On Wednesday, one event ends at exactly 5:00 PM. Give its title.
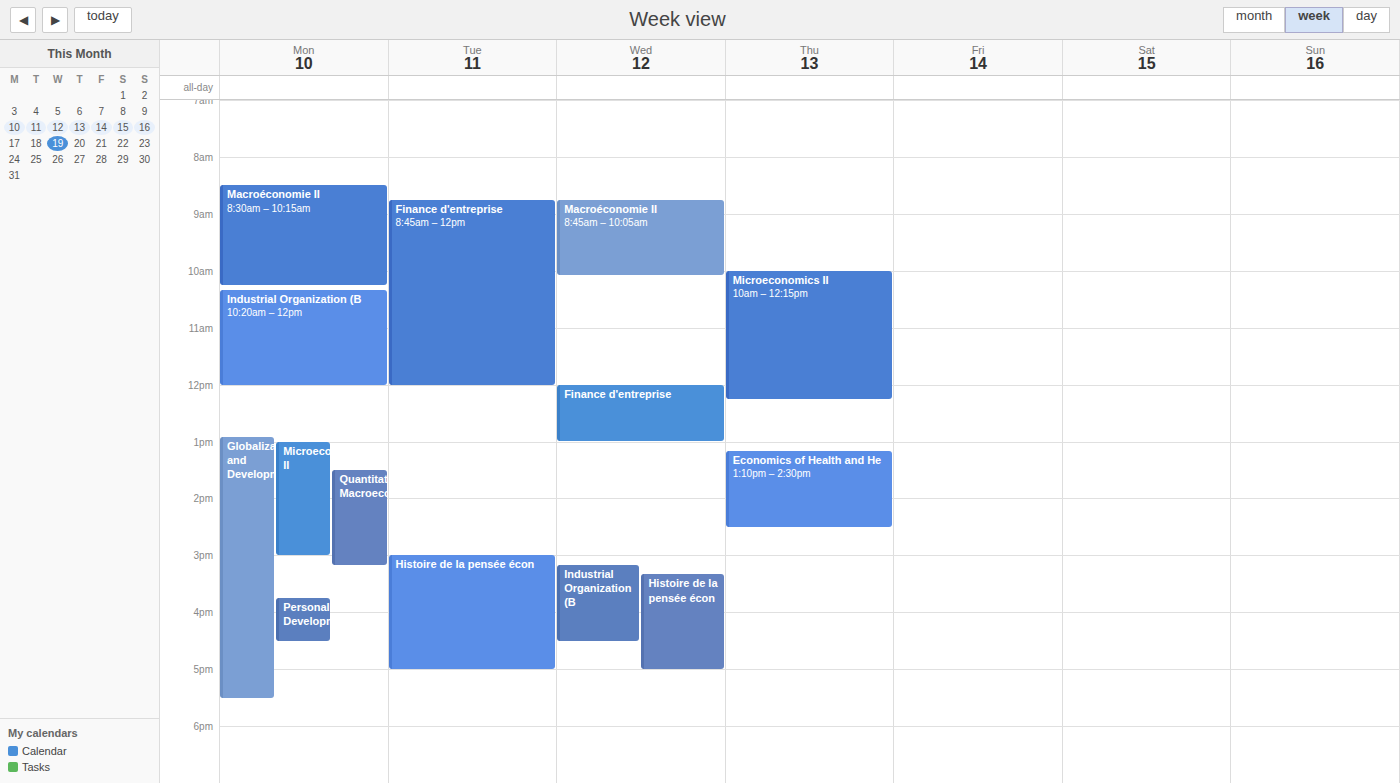
"Histoire de la pensée écon"